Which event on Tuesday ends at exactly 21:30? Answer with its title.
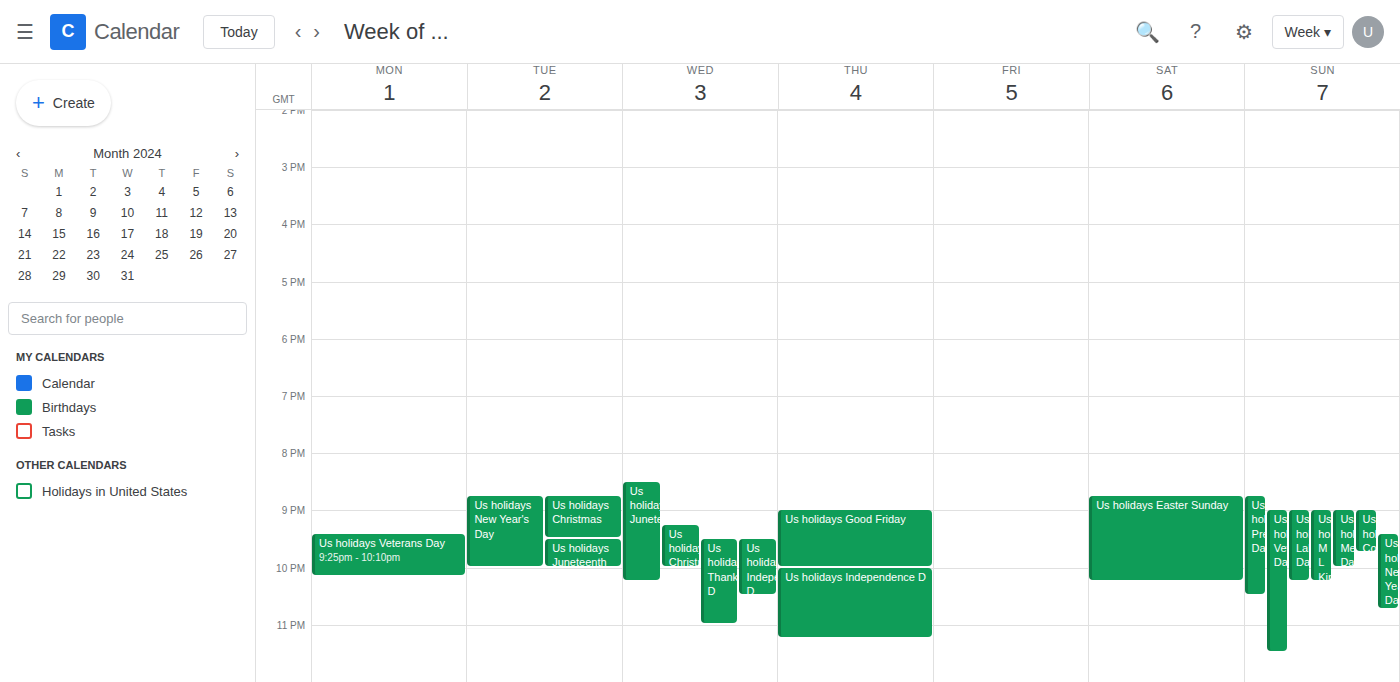
"Us holidays Christmas"